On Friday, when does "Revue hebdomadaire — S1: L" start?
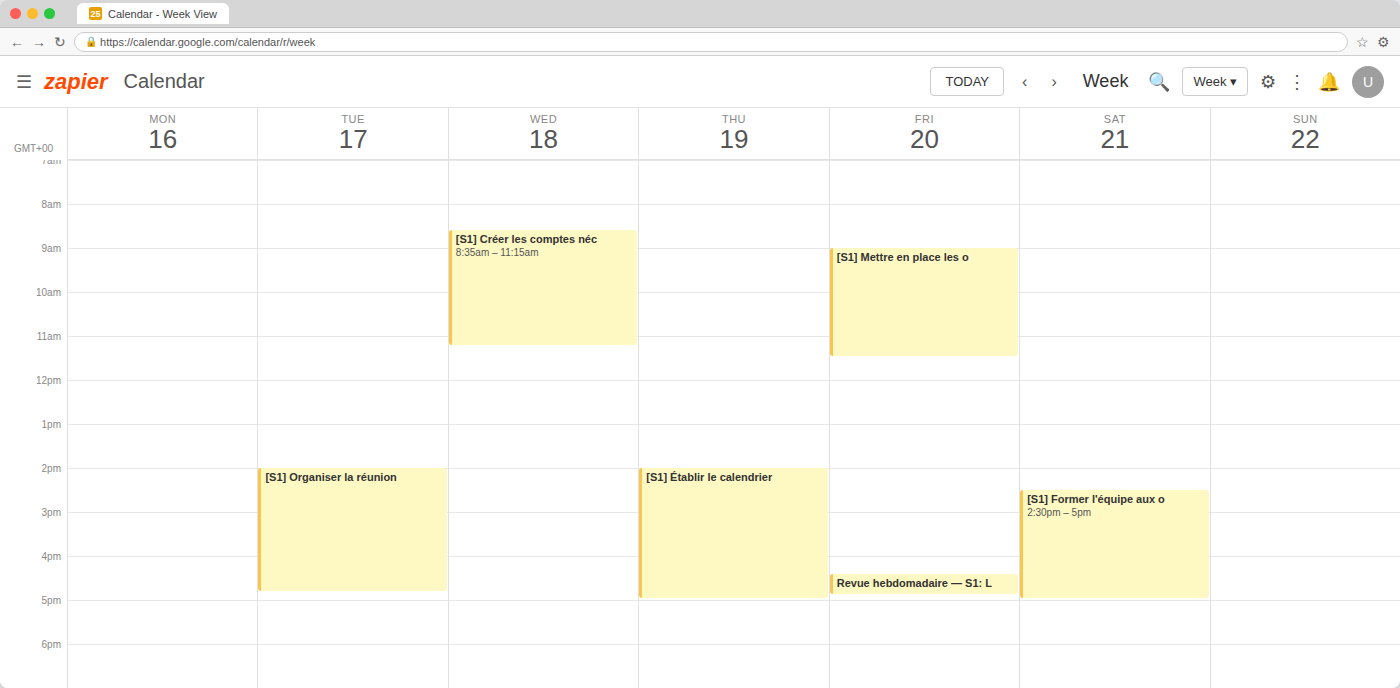
4:25 PM